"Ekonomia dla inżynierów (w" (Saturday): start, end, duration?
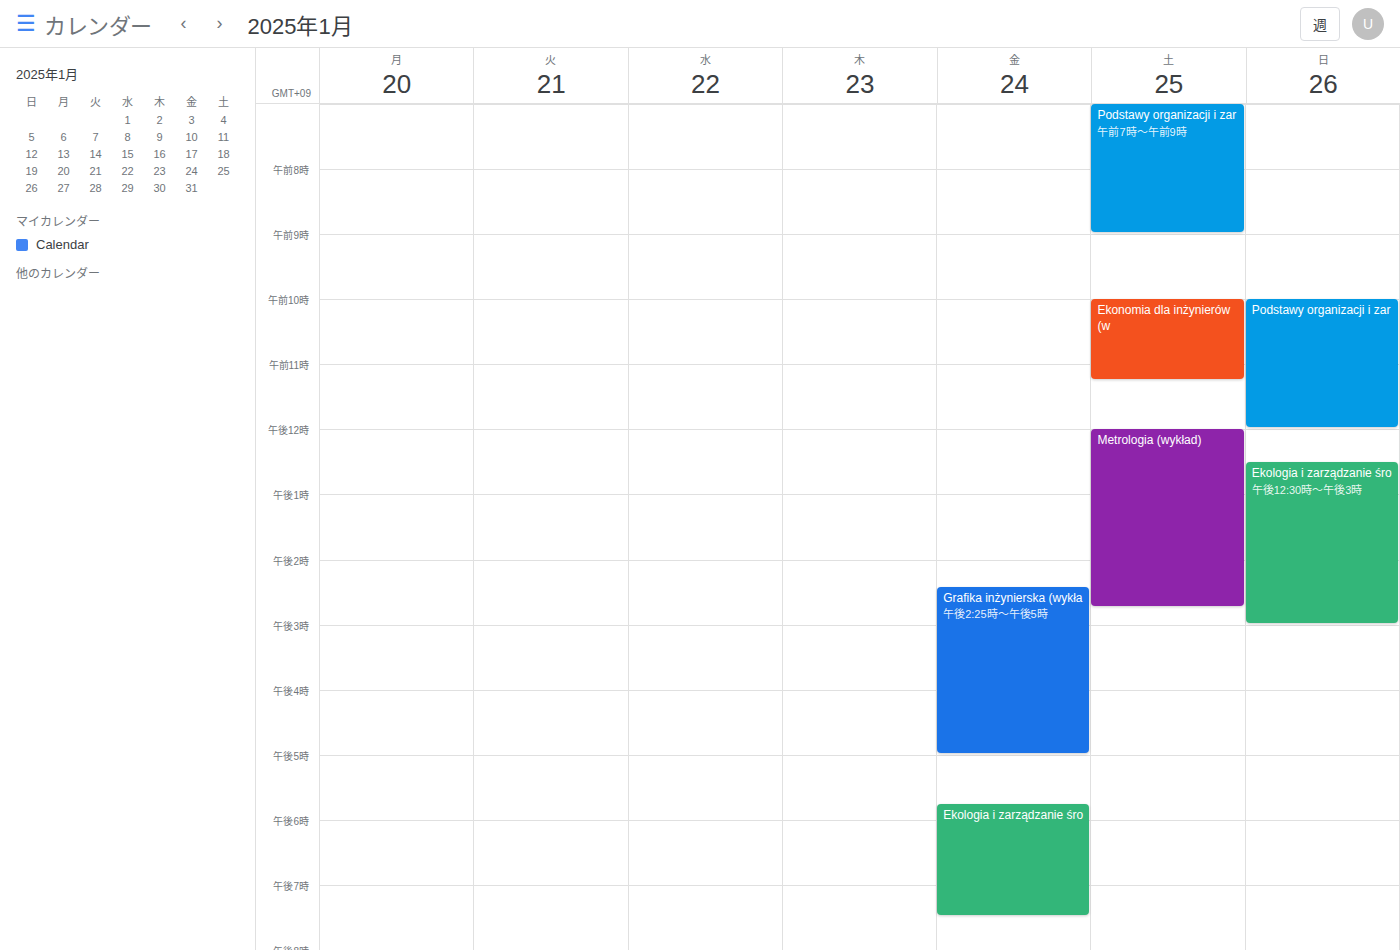
10:00 AM to 11:15 AM, 1 hour 15 minutes